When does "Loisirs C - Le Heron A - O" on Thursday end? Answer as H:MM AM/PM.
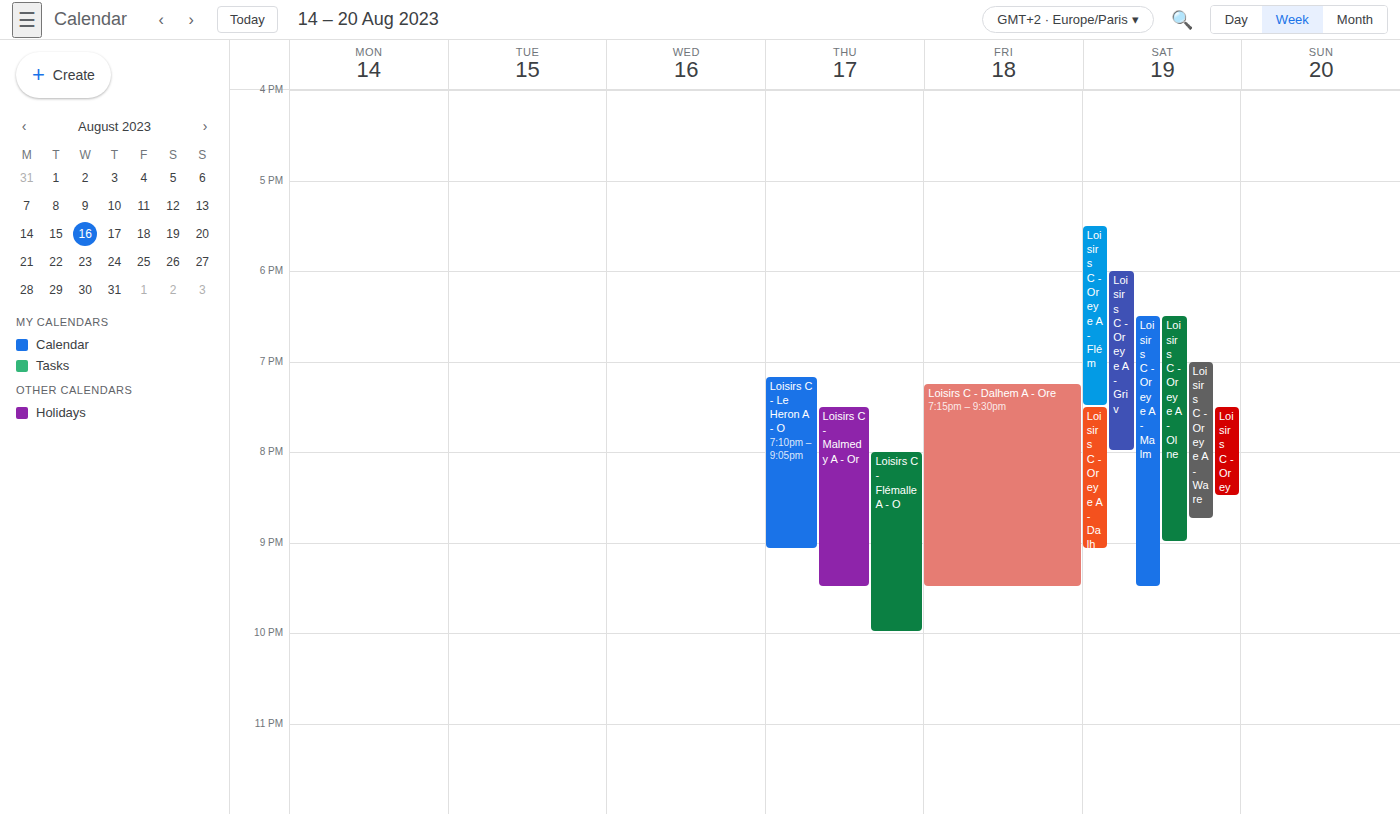
9:05 PM